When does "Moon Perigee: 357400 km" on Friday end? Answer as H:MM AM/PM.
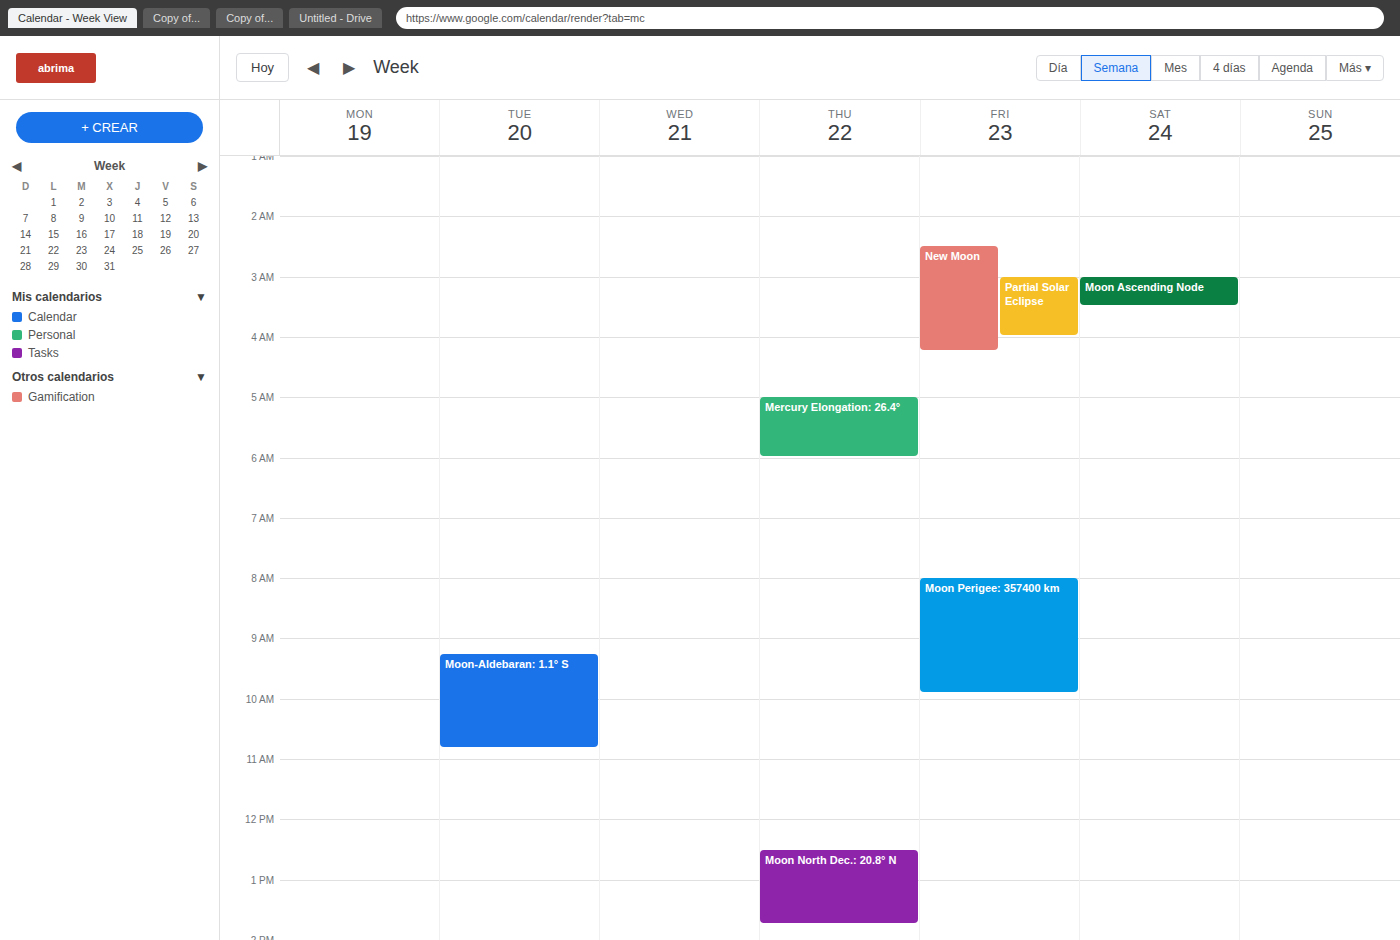
9:55 AM